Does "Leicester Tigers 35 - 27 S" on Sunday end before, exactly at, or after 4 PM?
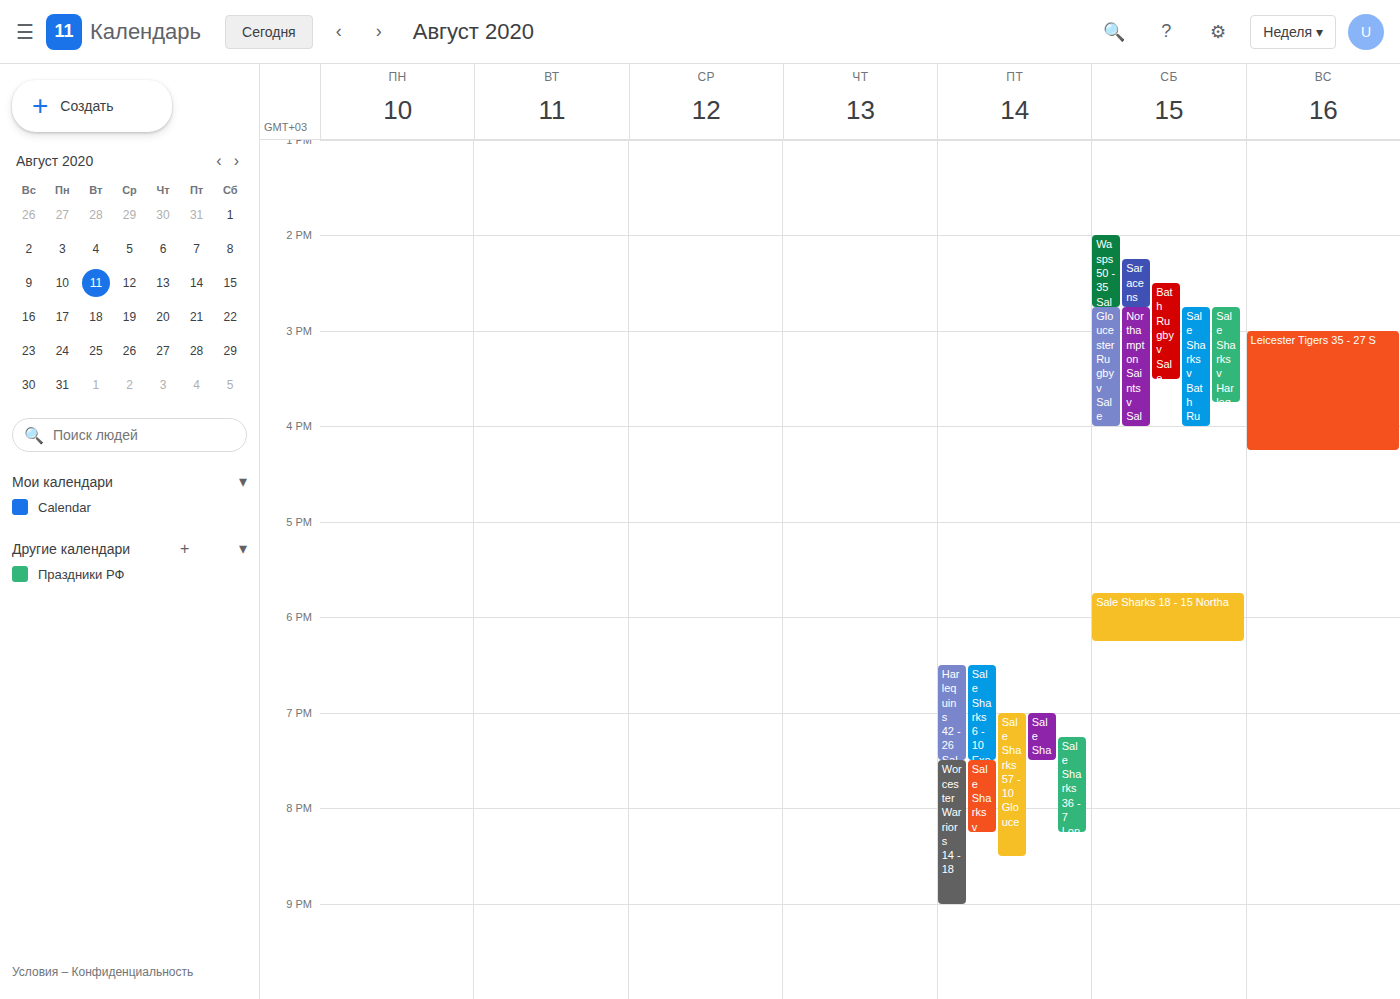
4:15 PM -- after 4 PM, 15 minutes below the 4 PM line.